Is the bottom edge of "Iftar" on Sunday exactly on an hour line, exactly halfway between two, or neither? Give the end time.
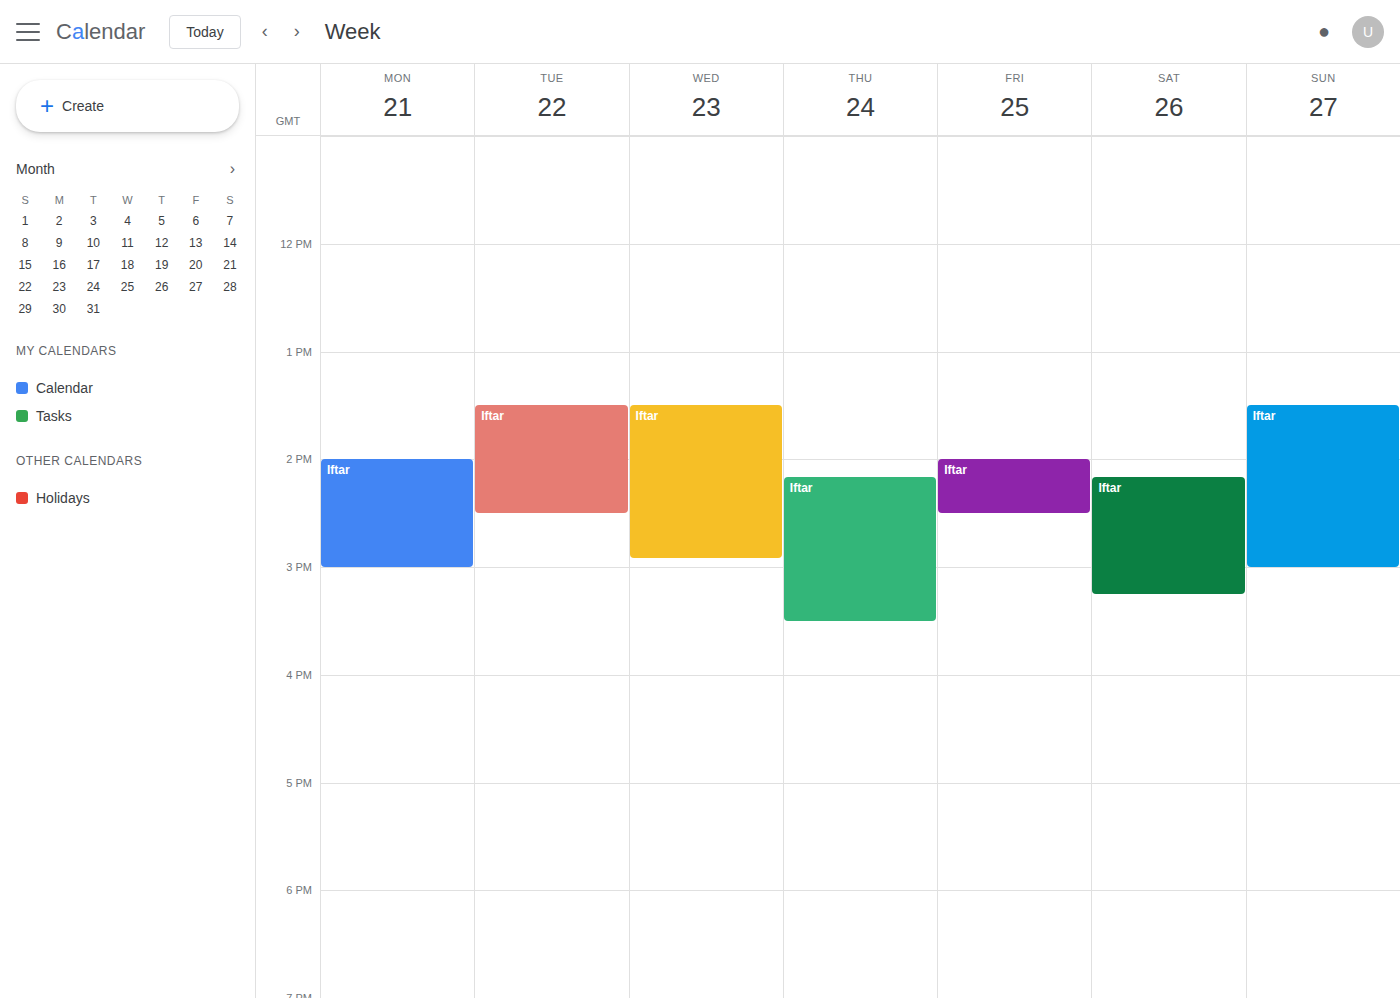
3:00 PM -- exactly on the 3 PM line.